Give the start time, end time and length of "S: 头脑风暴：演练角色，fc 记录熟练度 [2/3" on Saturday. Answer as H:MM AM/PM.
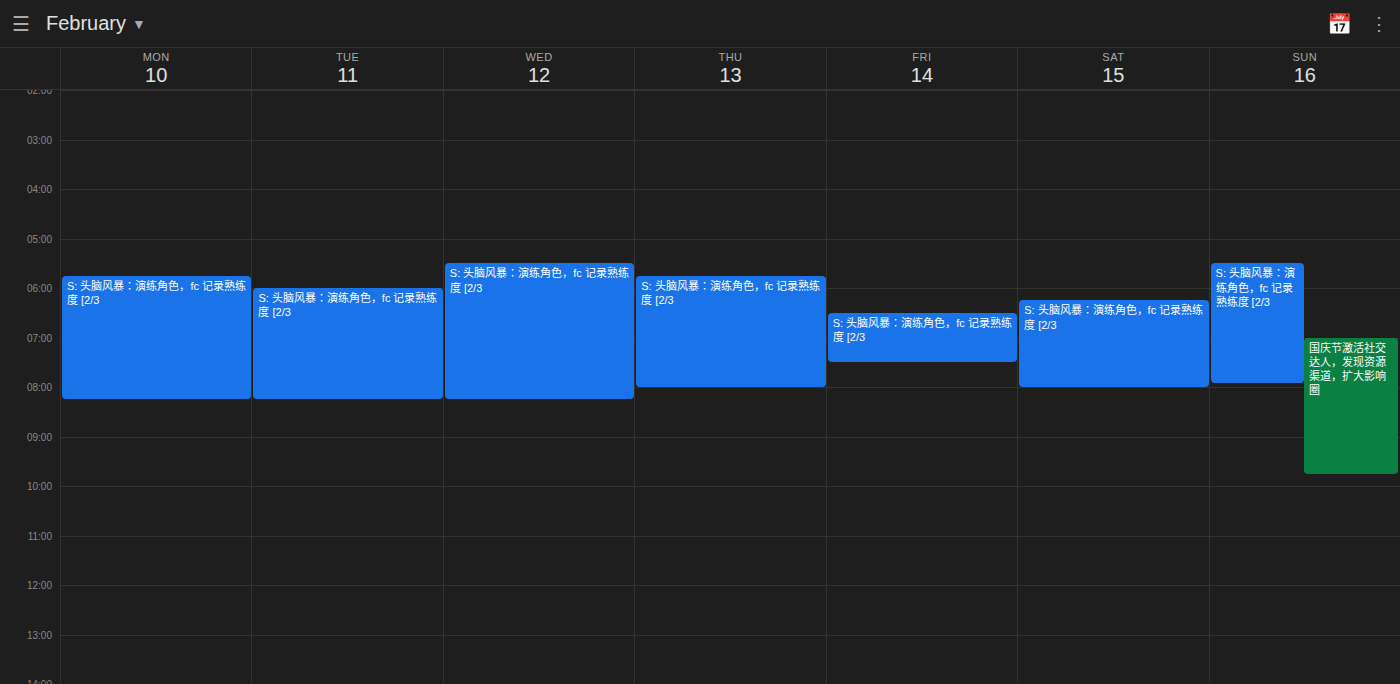
6:15 AM to 8:00 AM, 1 hour 45 minutes